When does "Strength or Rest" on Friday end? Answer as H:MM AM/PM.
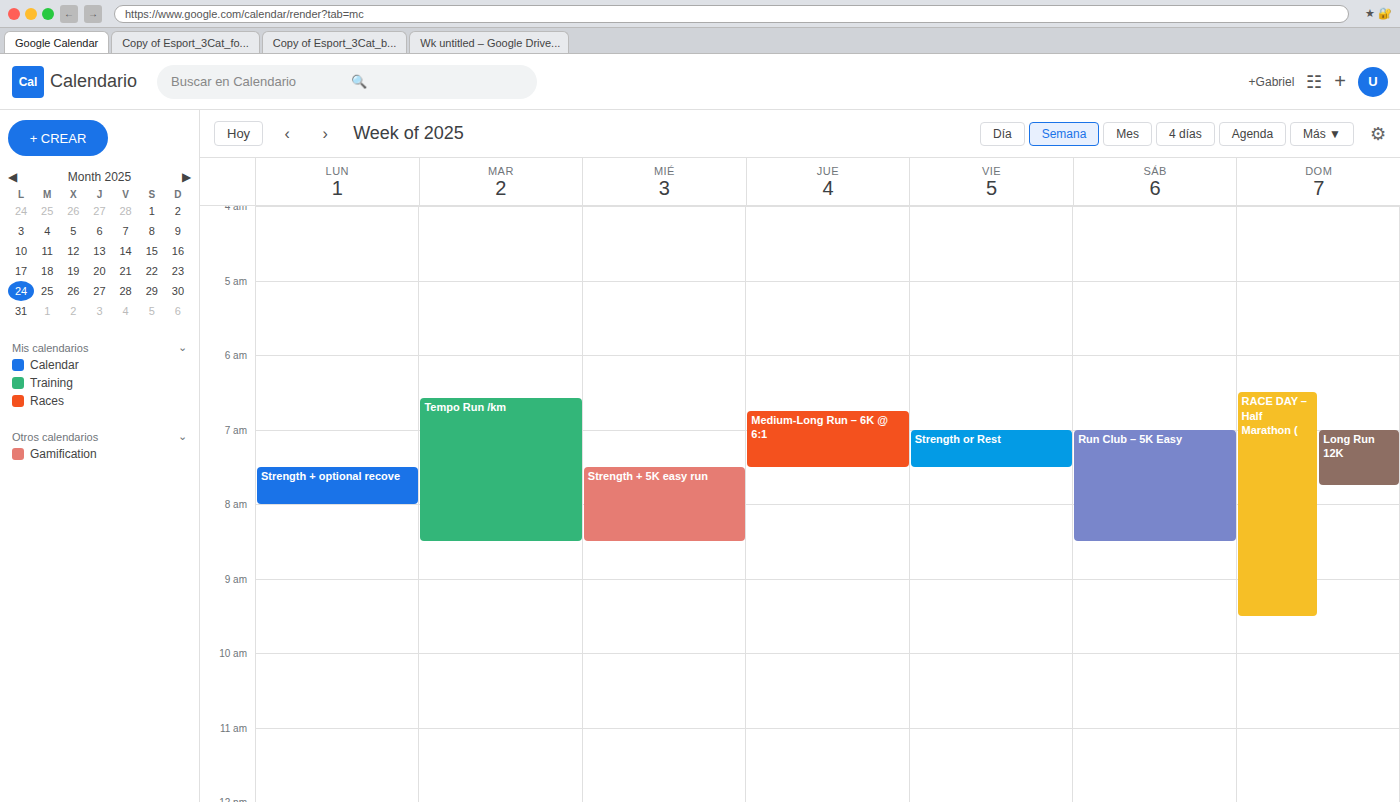
7:30 AM